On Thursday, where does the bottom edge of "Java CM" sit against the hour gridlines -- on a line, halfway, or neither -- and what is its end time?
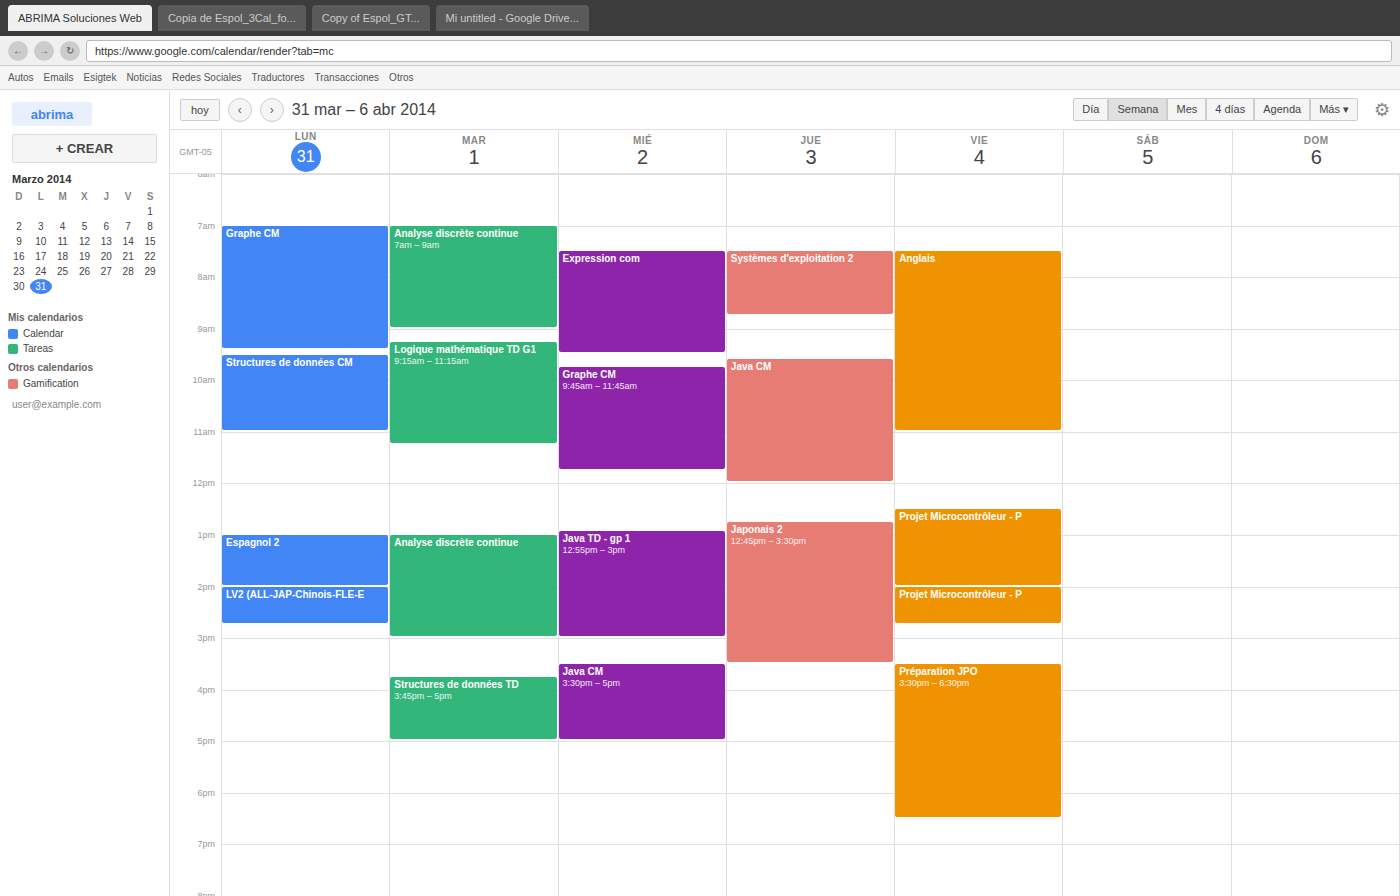
12:00 -- exactly on the 12:00 line.